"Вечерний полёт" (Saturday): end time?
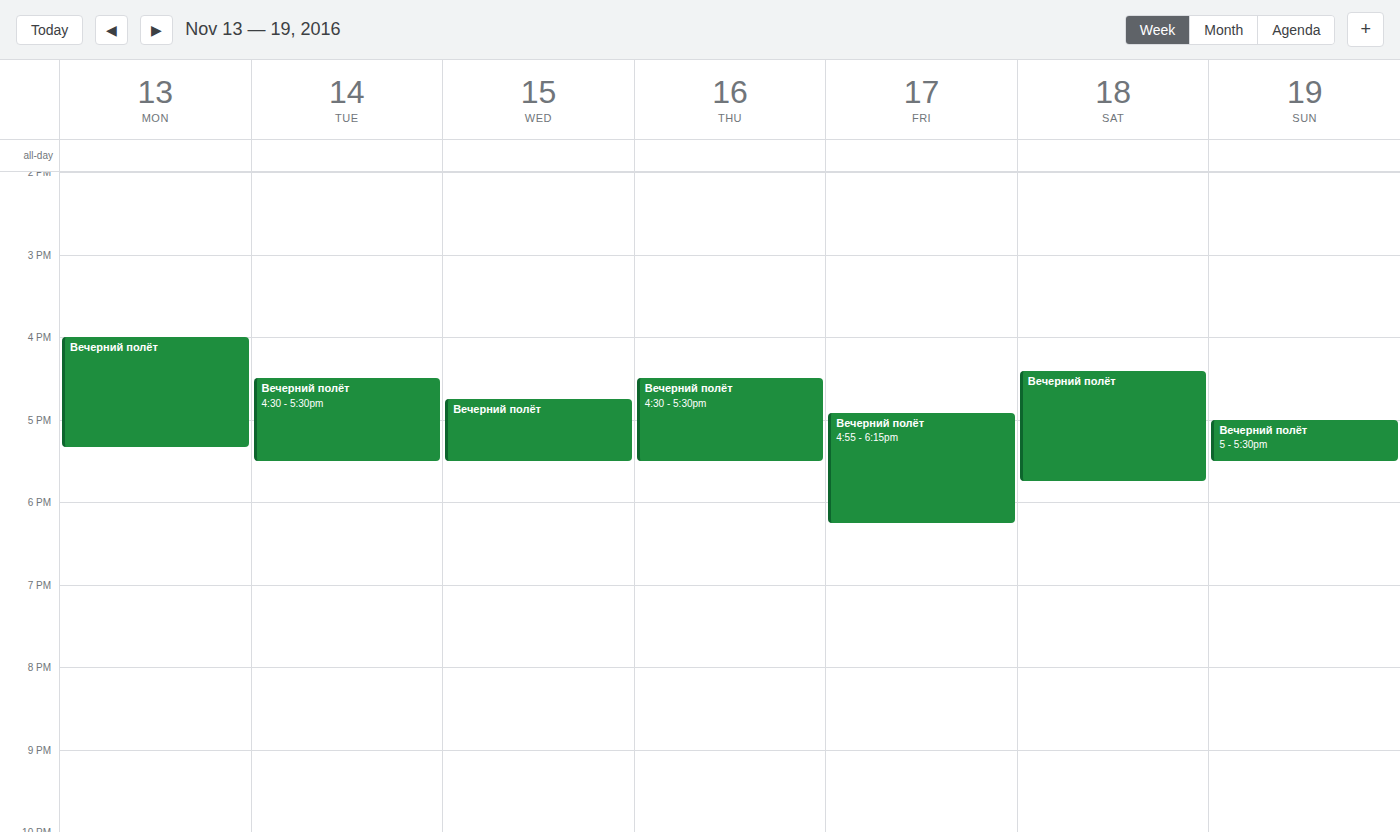
5:45 PM